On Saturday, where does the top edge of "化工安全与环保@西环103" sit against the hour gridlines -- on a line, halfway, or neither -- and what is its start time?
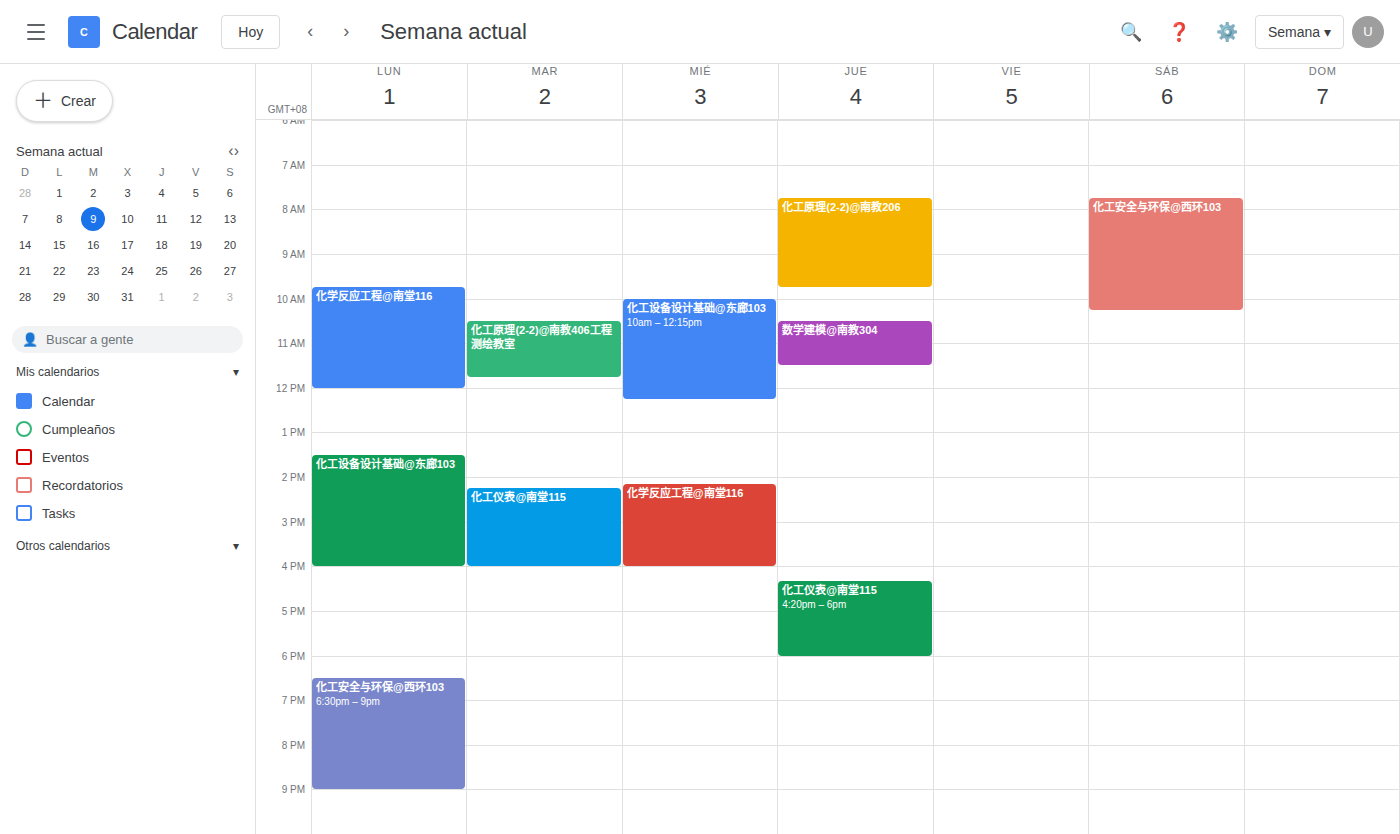
7:45 AM -- neither: three quarters of the way from the 7 AM line to the 8 AM line.